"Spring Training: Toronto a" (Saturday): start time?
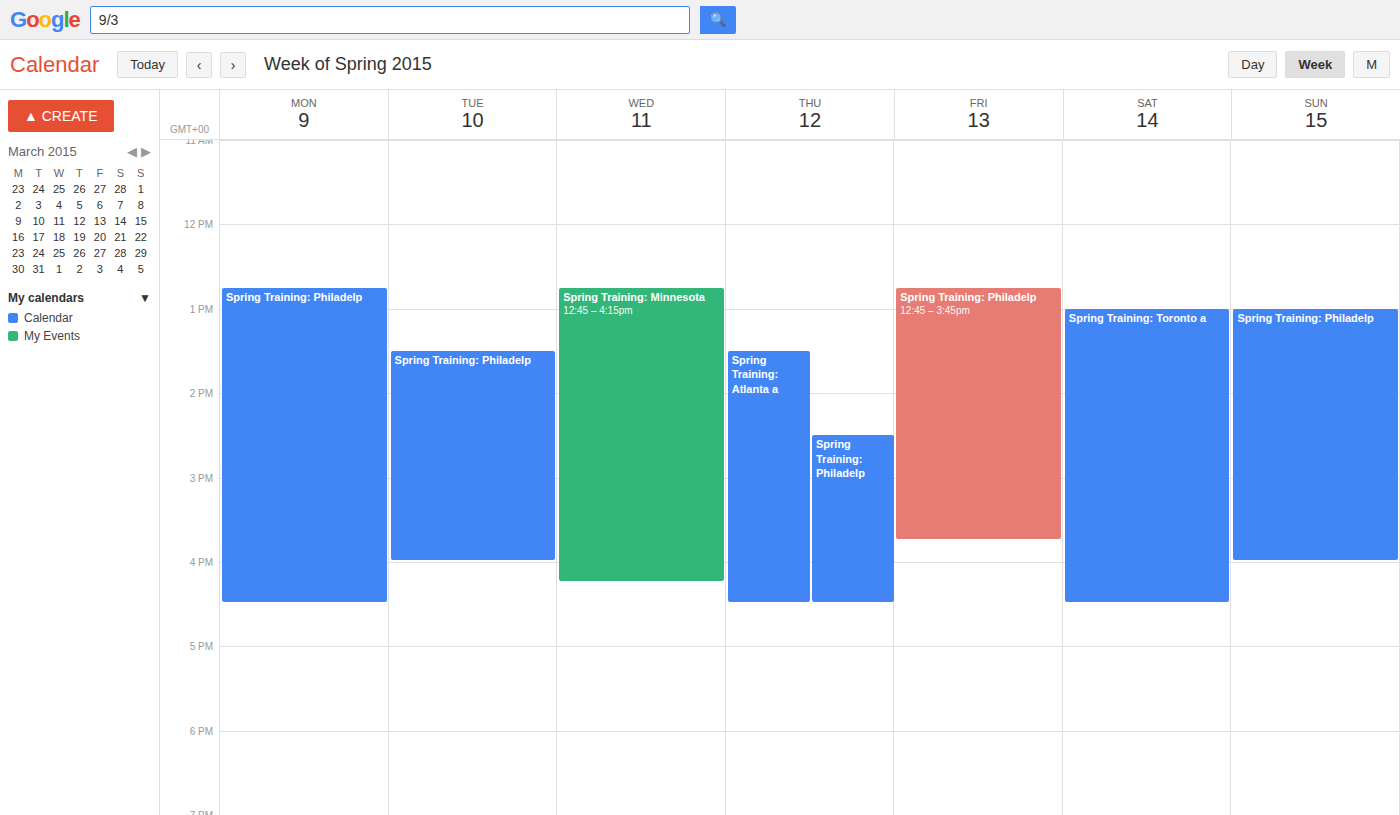
1:00 PM